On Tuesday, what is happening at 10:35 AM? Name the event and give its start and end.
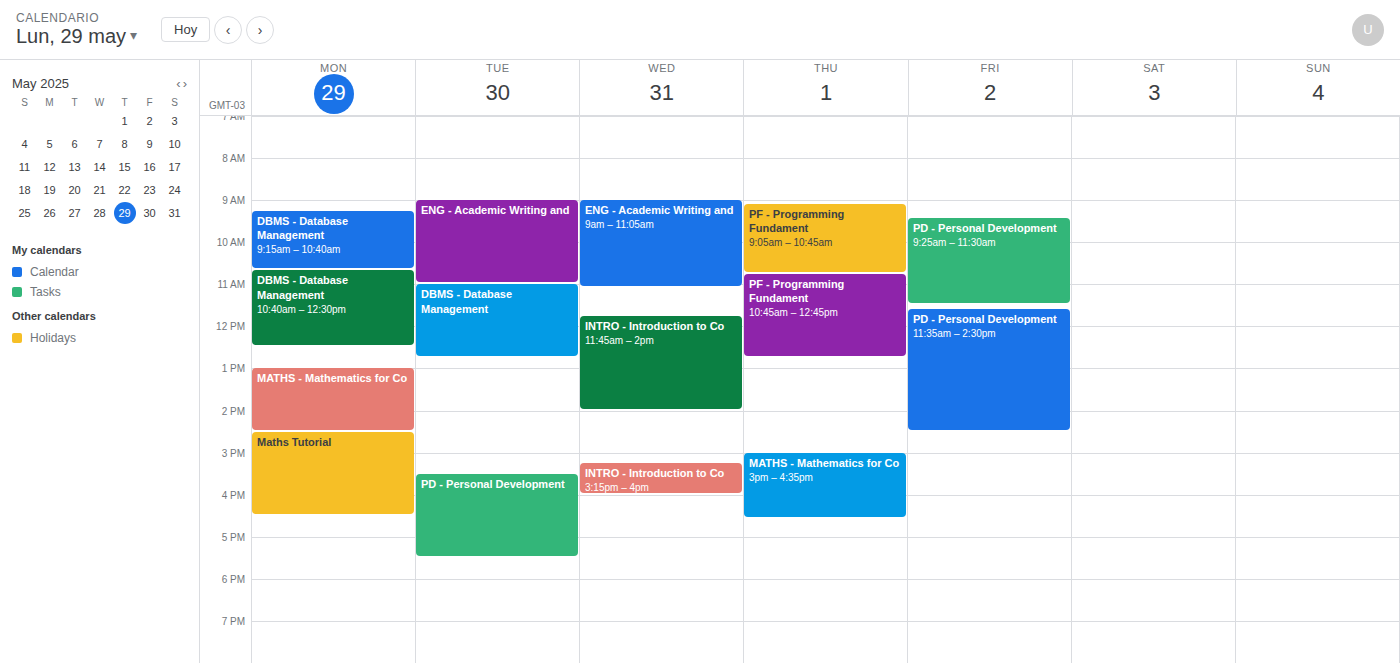
"ENG - Academic Writing and", 9:00 AM to 11:00 AM